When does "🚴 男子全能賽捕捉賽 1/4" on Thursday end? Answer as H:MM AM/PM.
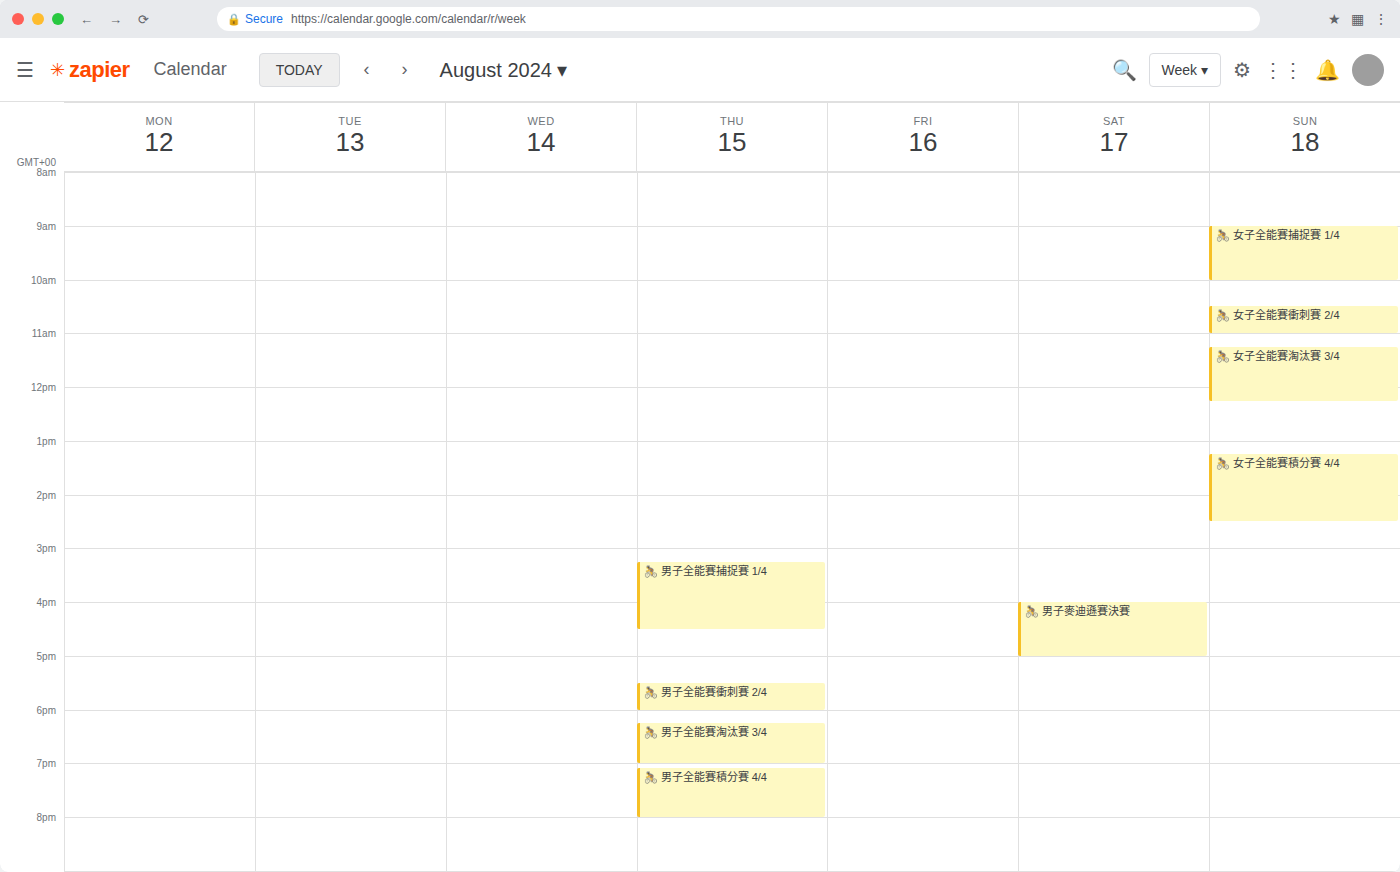
4:30 PM